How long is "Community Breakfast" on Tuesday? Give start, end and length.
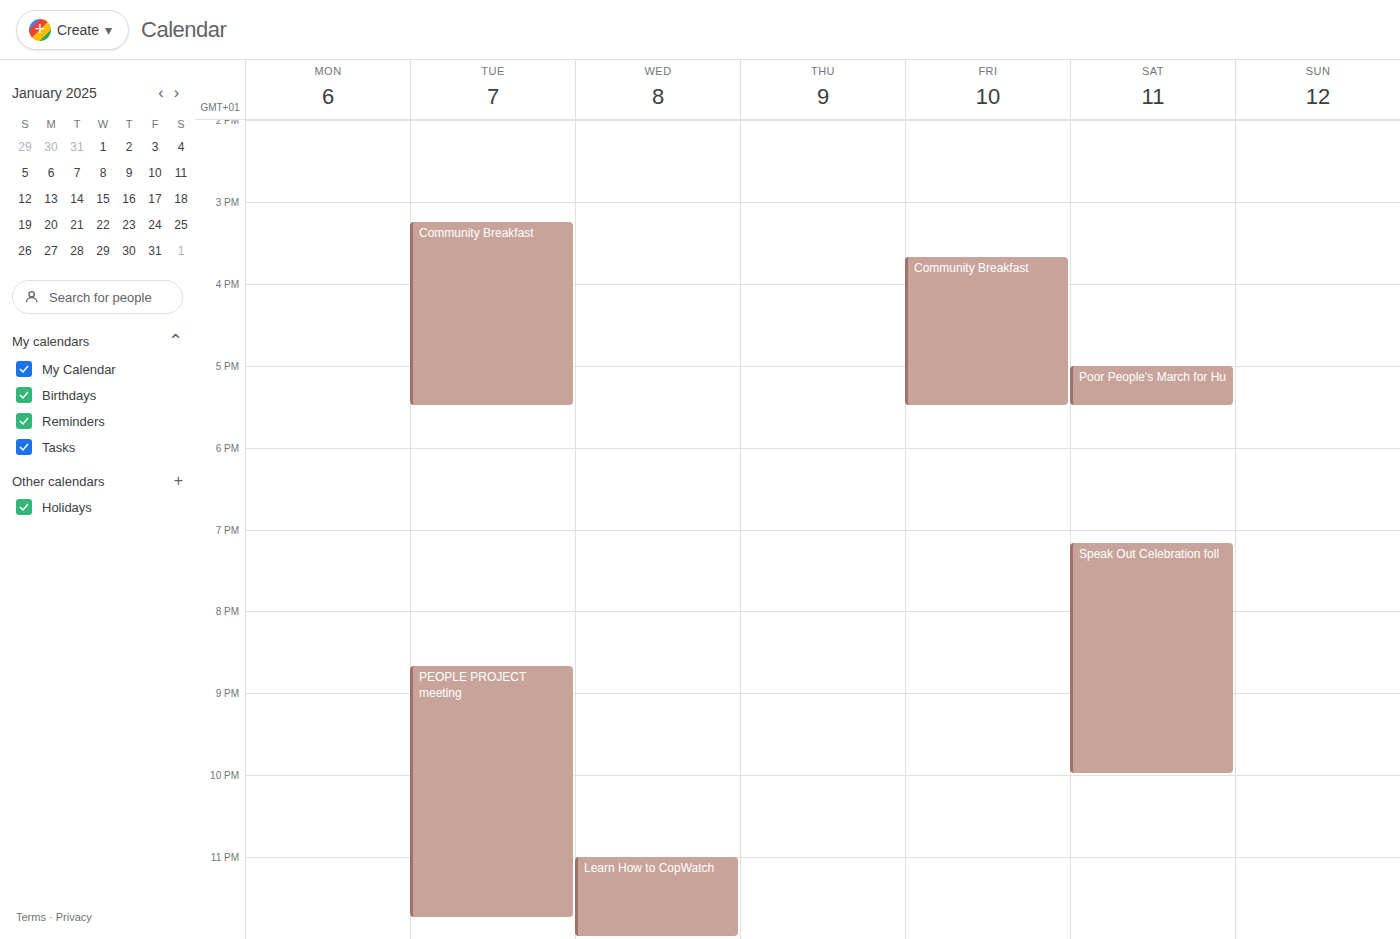
3:15 PM to 5:30 PM, 2 hours 15 minutes